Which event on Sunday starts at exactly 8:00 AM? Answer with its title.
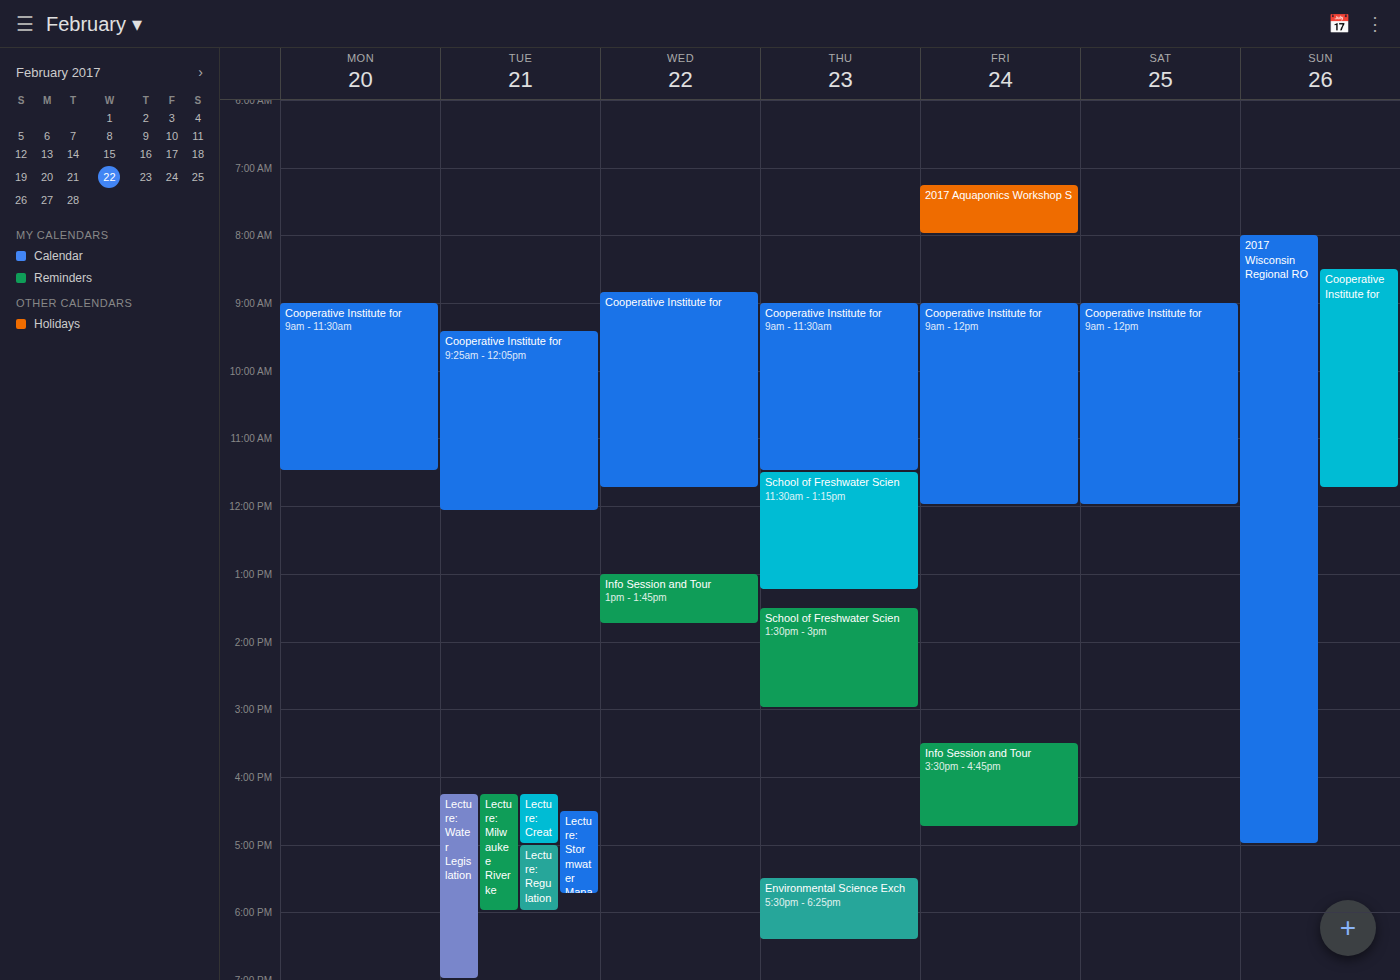
"2017 Wisconsin Regional RO"